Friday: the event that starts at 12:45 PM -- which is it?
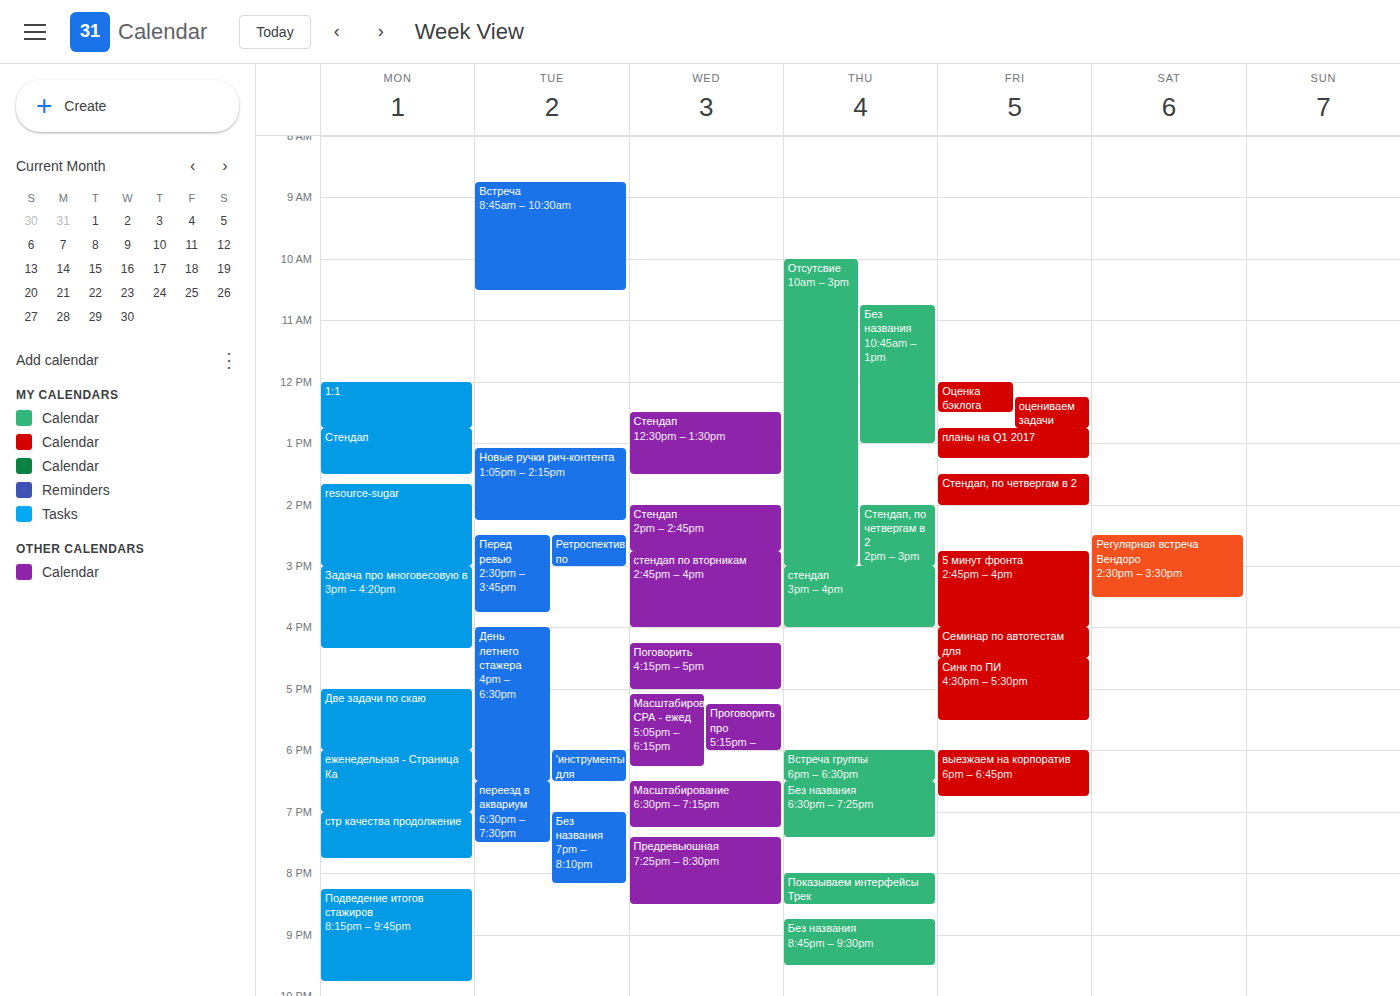
"планы на Q1 2017"